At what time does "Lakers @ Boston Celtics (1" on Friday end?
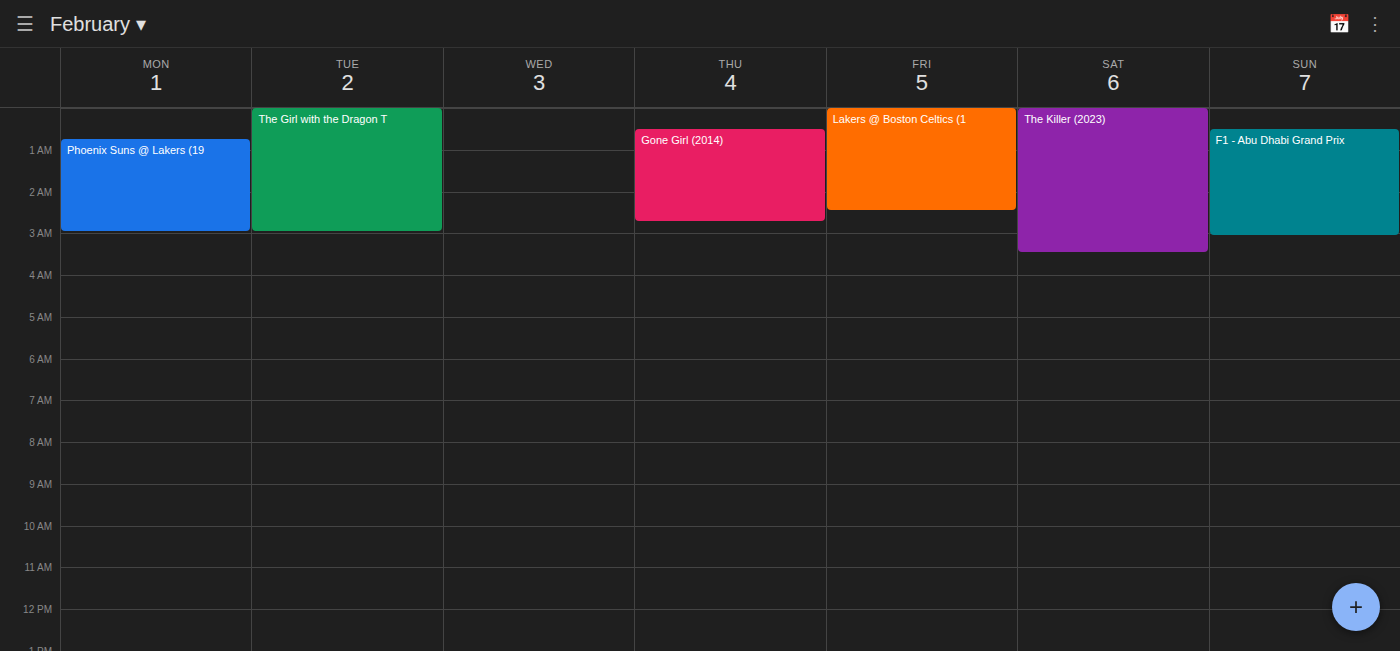
02:30